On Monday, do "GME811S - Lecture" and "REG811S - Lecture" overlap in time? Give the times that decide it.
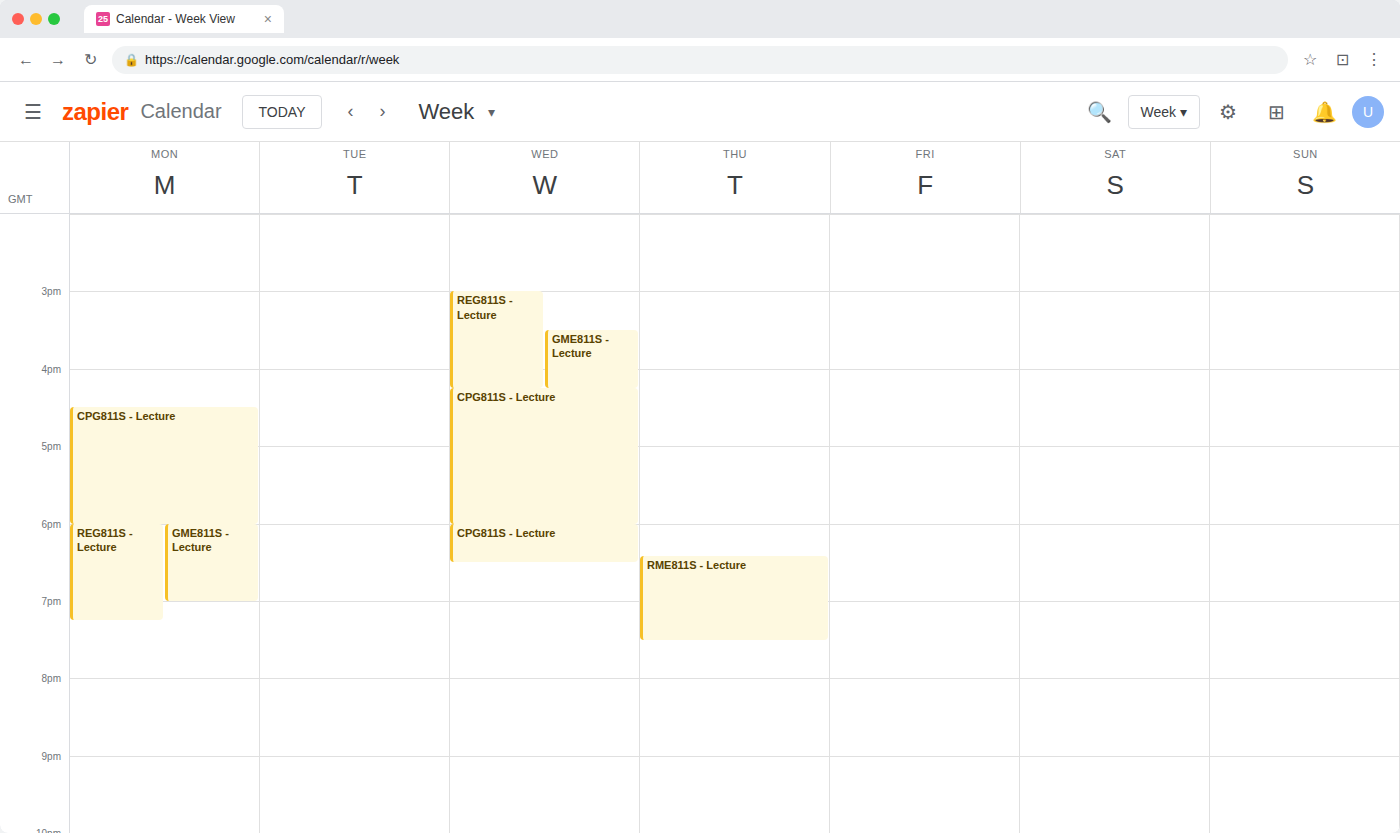
"GME811S - Lecture" runs 6:00 PM to 7:00 PM, inside "REG811S - Lecture" -- they overlap.